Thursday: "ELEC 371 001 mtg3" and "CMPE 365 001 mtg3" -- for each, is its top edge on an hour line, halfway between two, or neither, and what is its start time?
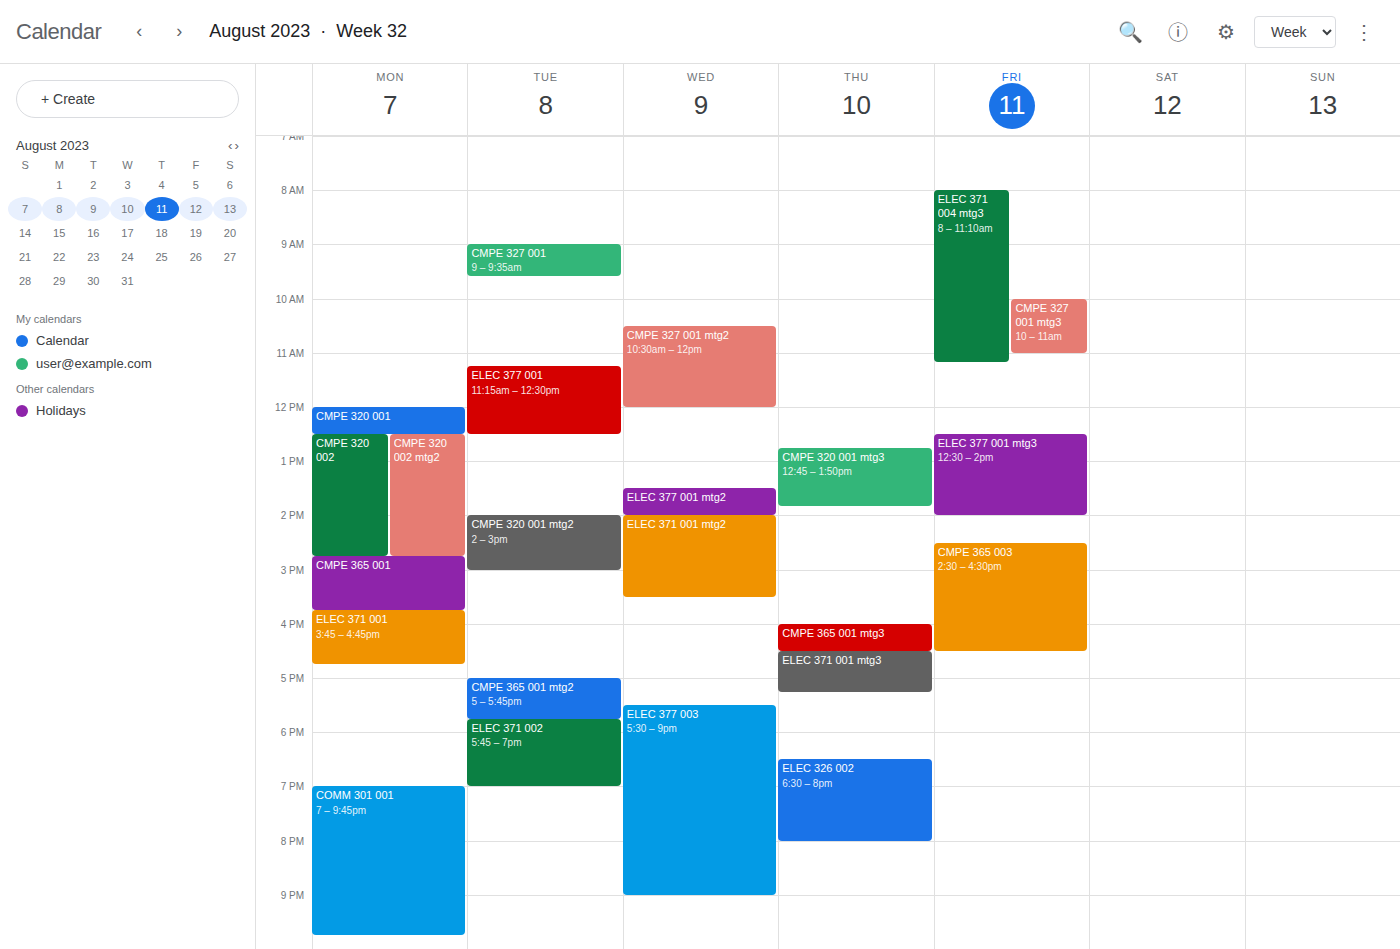
"ELEC 371 001 mtg3": 4:30 PM, halfway between the 4 PM and 5 PM lines. "CMPE 365 001 mtg3": 4:00 PM, exactly on the 4 PM line.